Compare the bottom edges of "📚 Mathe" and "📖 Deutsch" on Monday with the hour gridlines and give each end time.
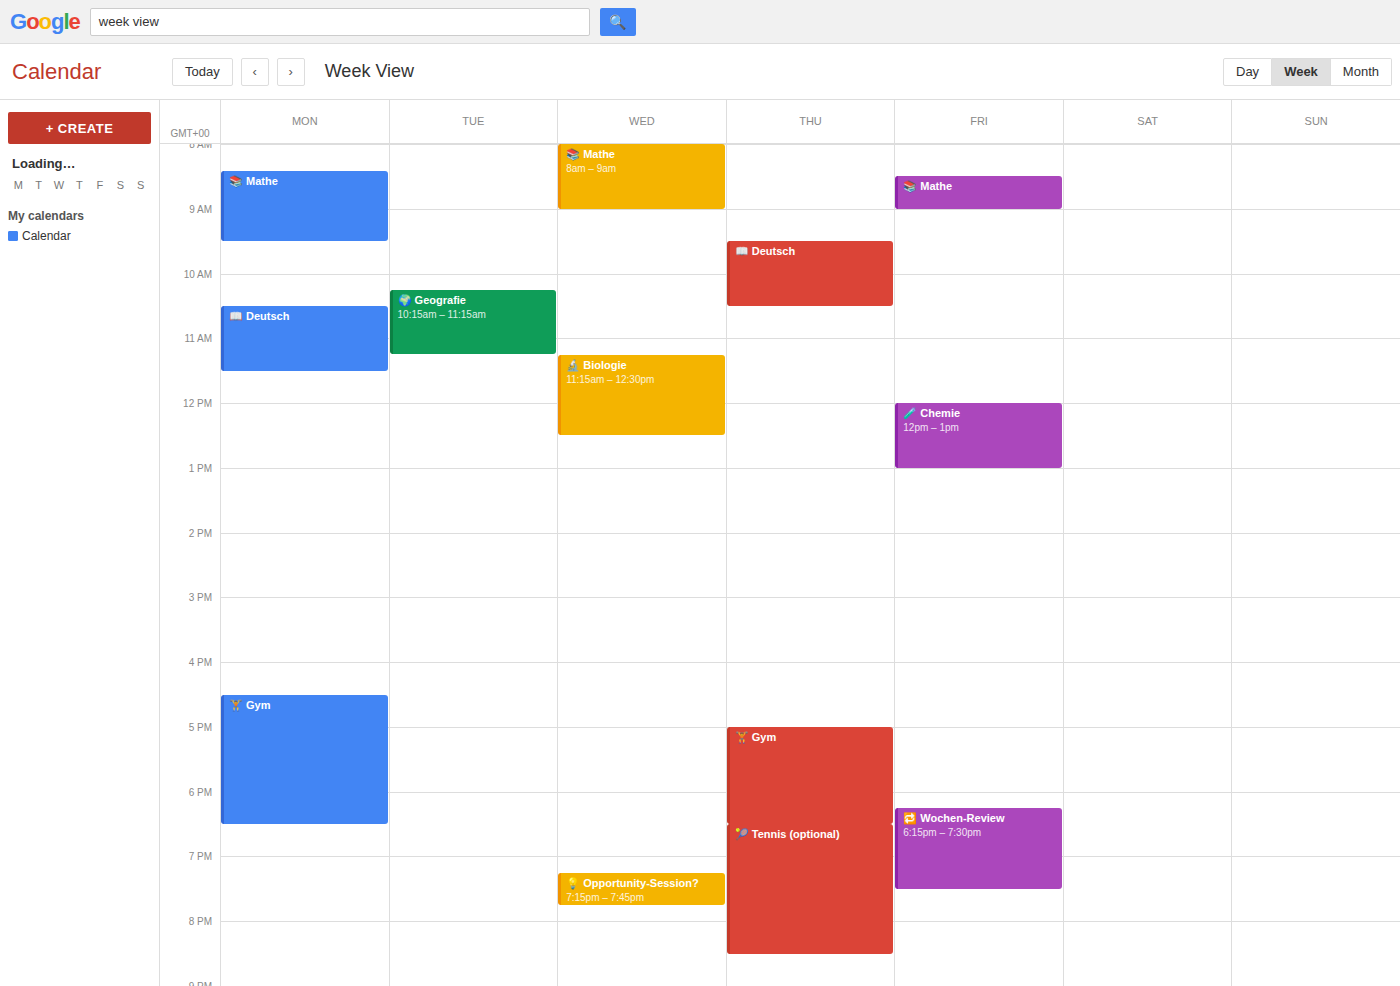
"📚 Mathe": 9:30 AM, halfway between the 9 AM and 10 AM lines. "📖 Deutsch": 11:30 AM, halfway between the 11 AM and 12 PM lines.